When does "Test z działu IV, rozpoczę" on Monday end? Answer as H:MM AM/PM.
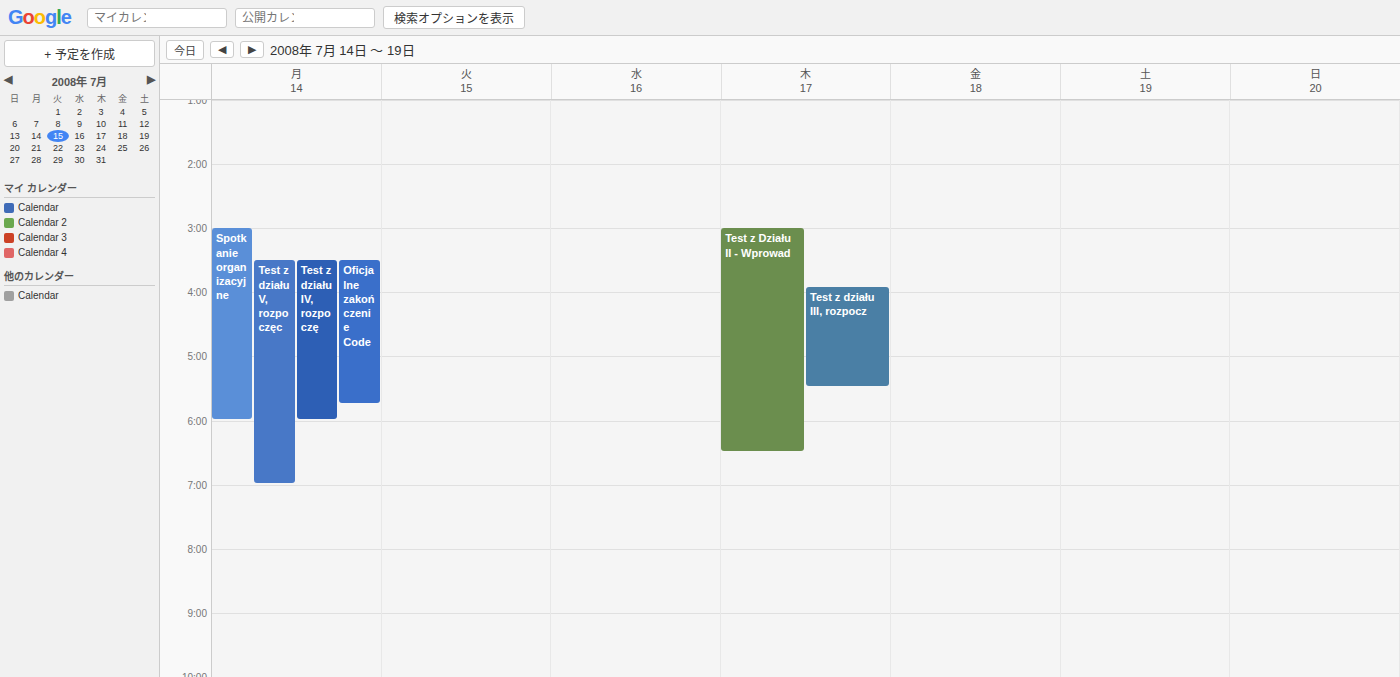
6:00 PM